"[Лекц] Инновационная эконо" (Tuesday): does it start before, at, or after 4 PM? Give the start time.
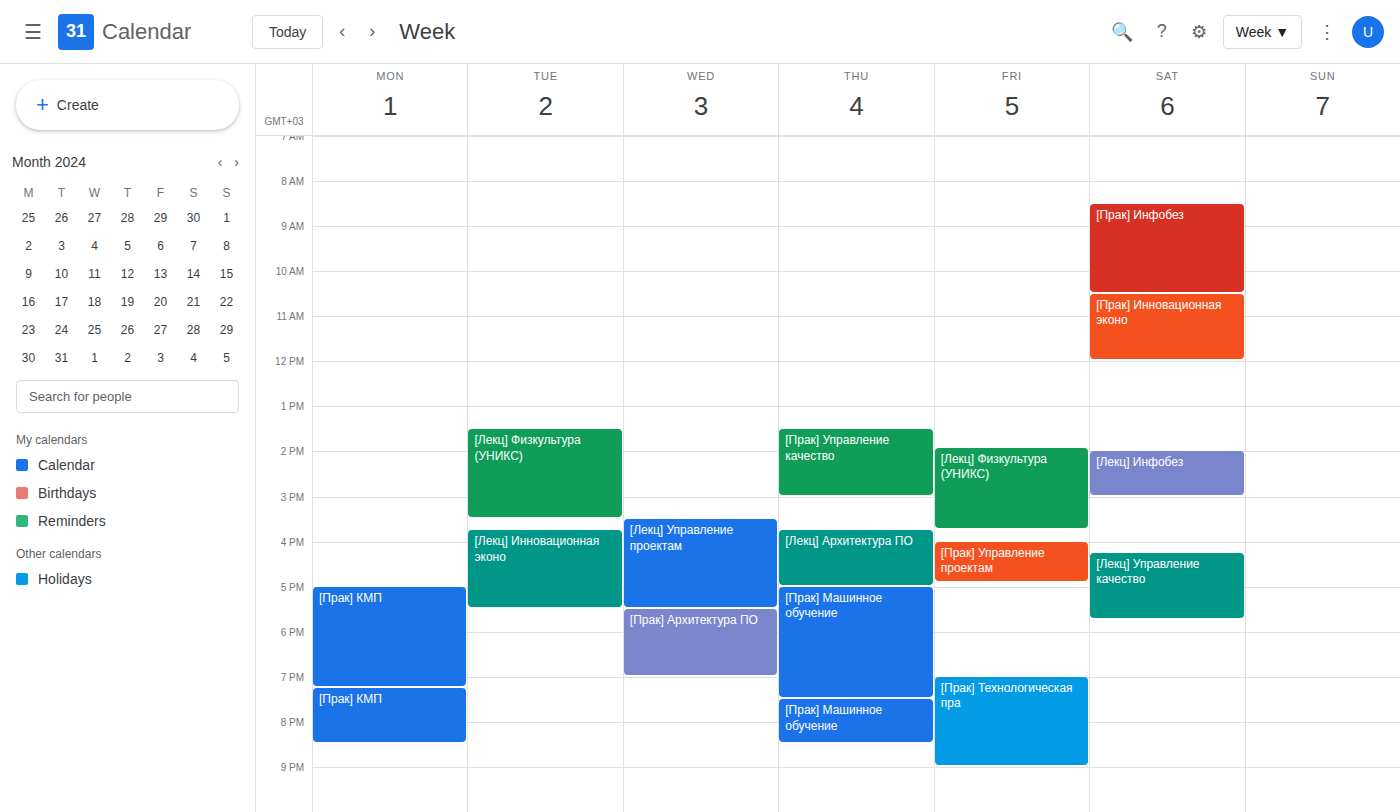
3:45 PM -- before 4 PM, 15 minutes above the 4 PM line.